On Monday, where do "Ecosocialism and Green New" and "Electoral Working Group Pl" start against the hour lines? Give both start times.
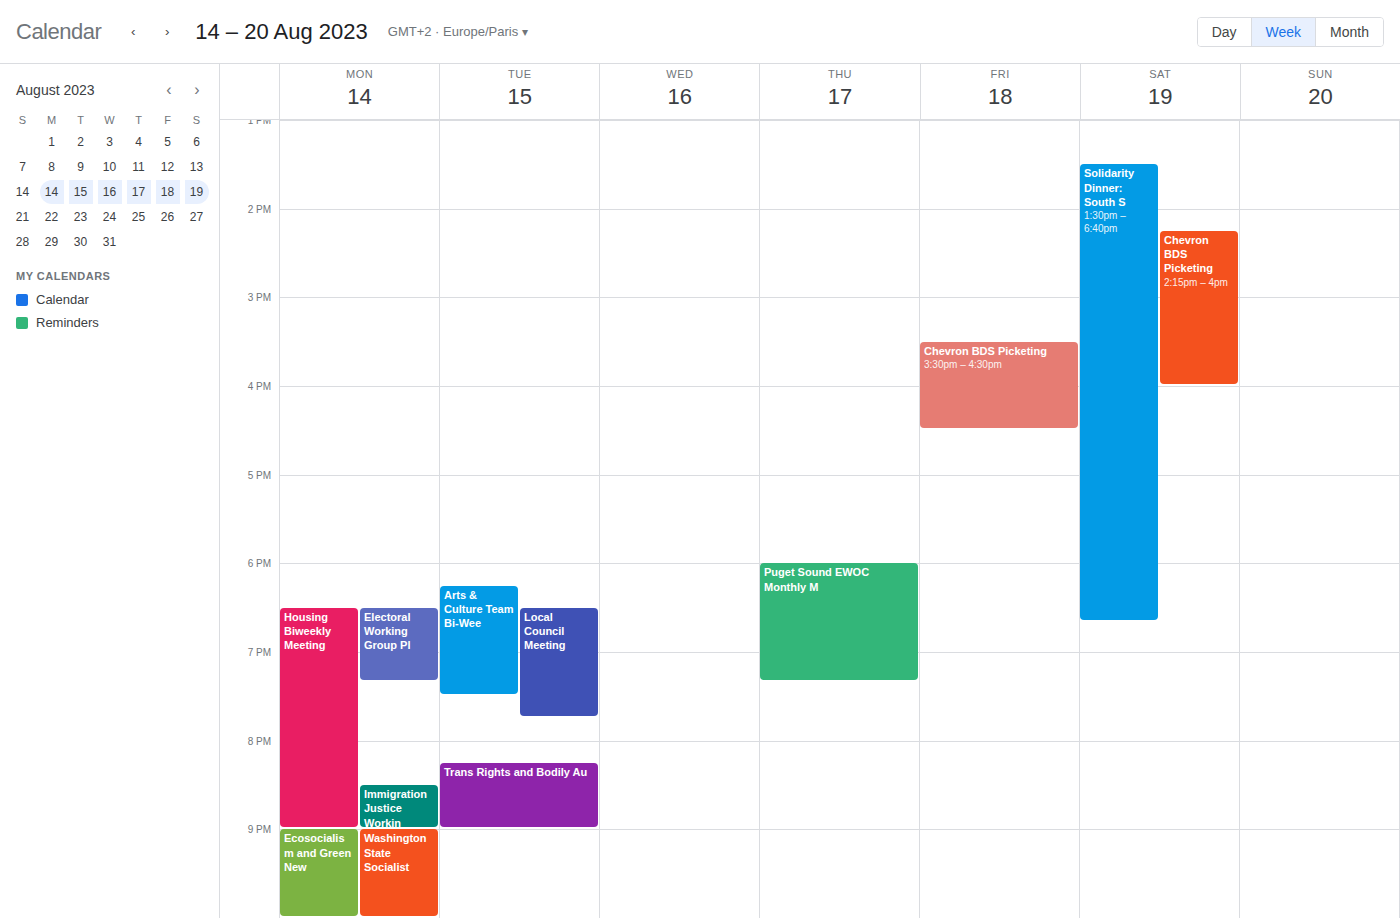
"Ecosocialism and Green New": 9:00 PM, exactly on the 9 PM line. "Electoral Working Group Pl": 6:30 PM, halfway between the 6 PM and 7 PM lines.